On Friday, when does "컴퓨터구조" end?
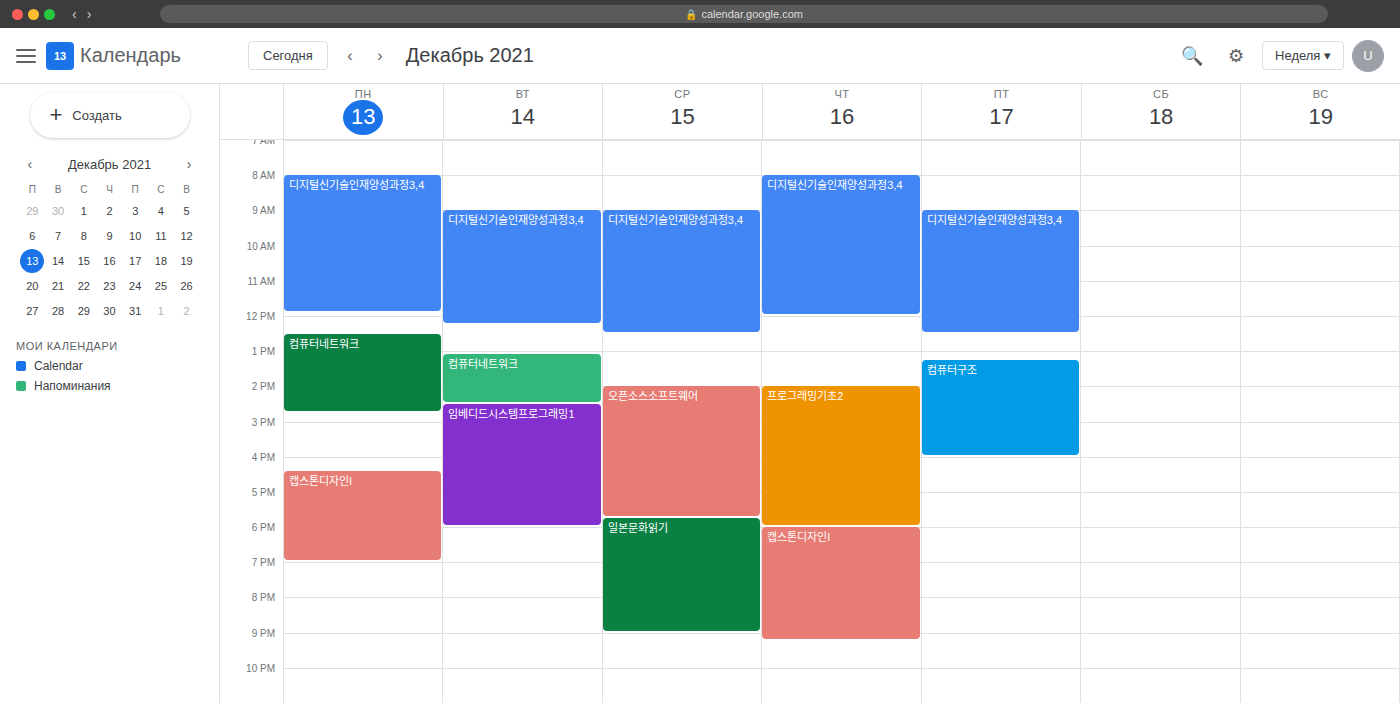
16:00